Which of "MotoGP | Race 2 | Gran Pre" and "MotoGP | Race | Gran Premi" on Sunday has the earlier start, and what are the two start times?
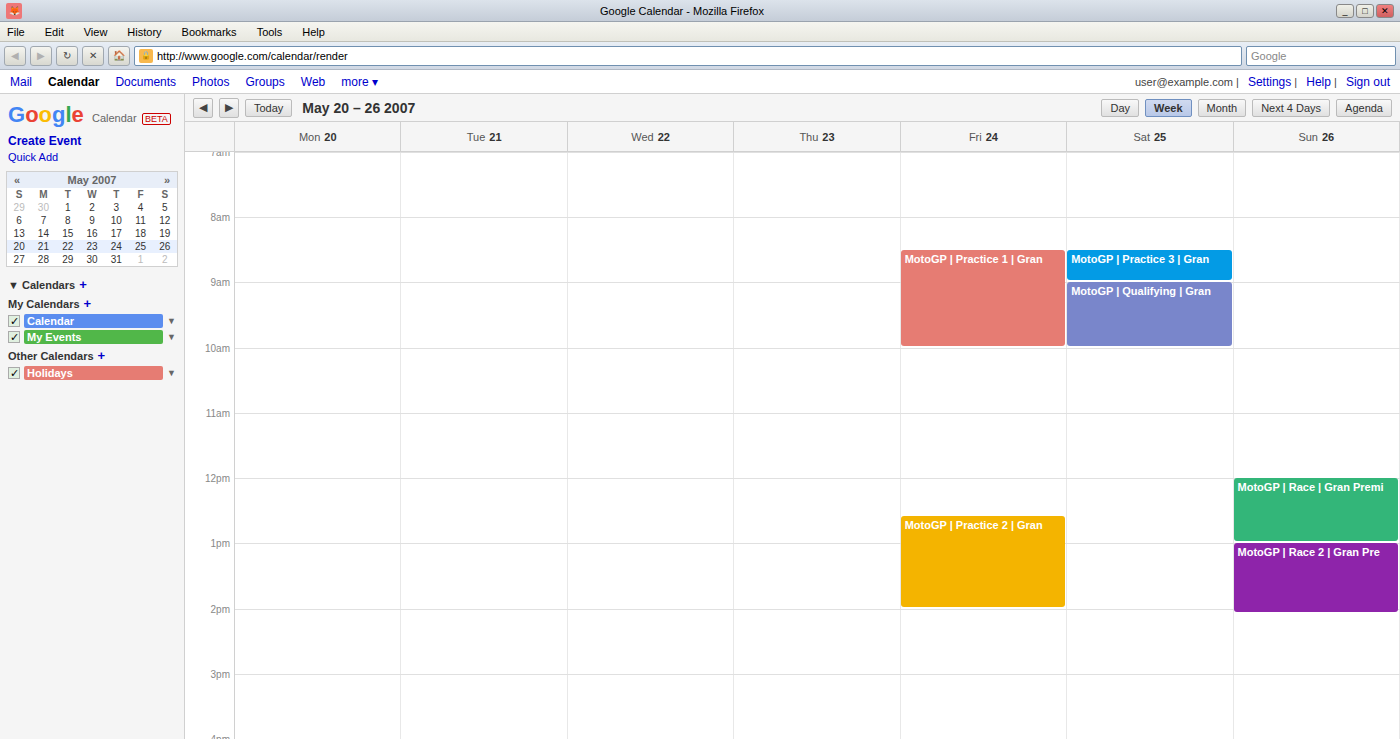
"MotoGP | Race | Gran Premi" 12:00; "MotoGP | Race 2 | Gran Pre" 13:00.